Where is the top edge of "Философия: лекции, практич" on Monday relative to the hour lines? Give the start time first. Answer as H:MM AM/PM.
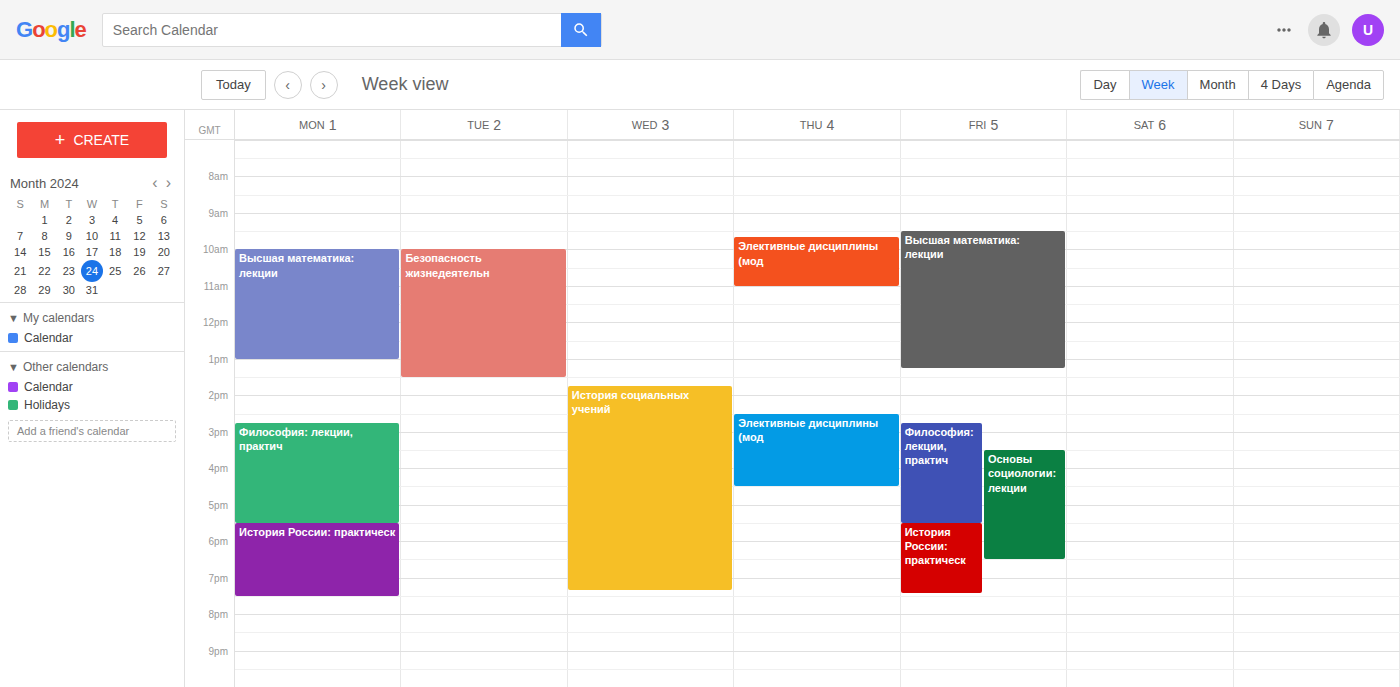
2:45 PM -- neither: three quarters of the way from the 2 PM line to the 3 PM line.